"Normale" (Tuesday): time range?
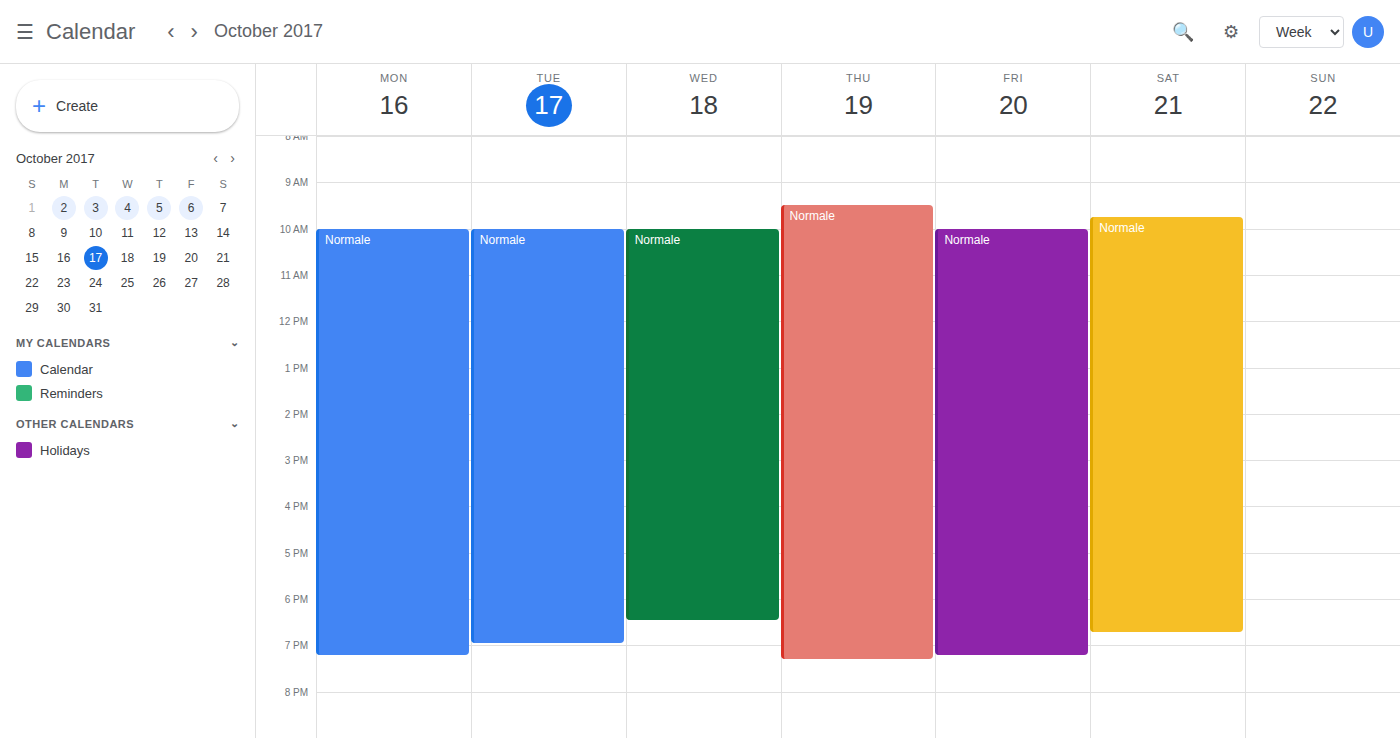
10:00 AM to 7:00 PM